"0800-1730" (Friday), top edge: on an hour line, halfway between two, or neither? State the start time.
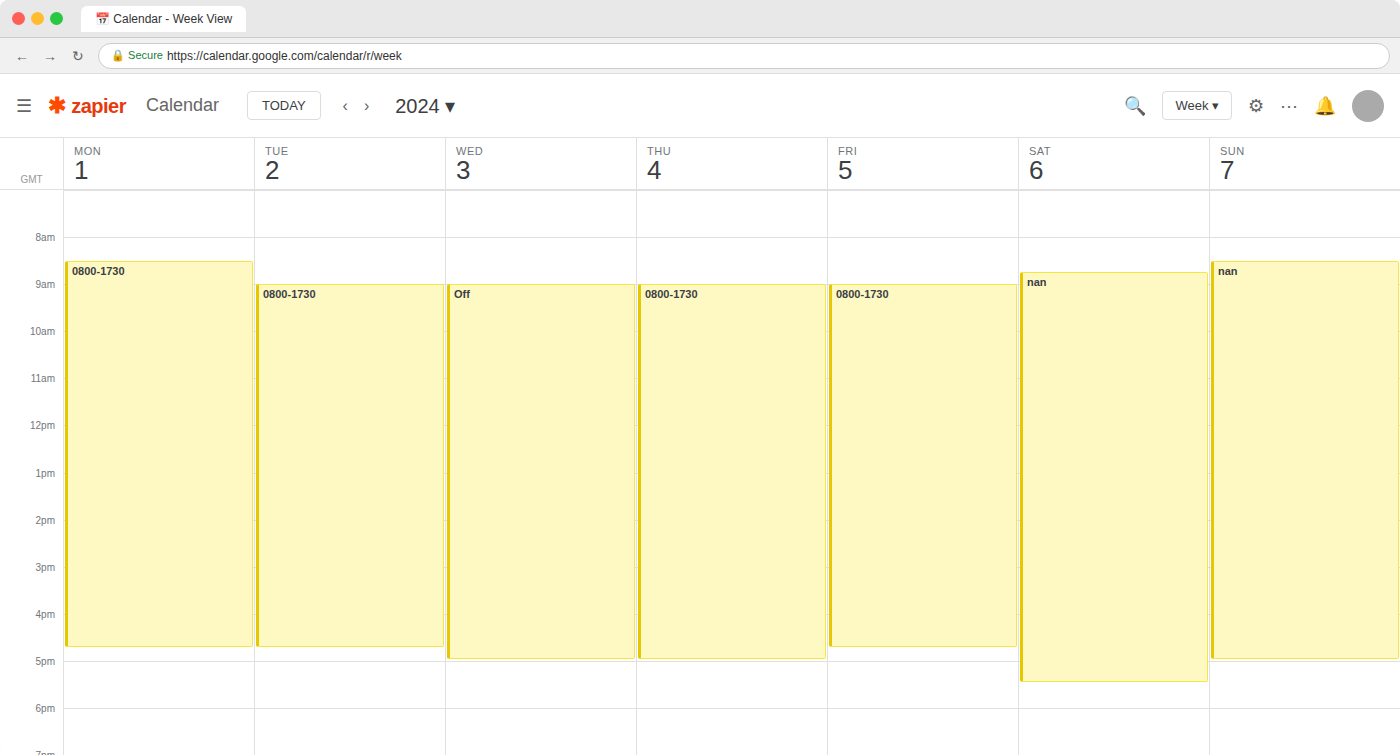
9:00 AM -- exactly on the 9 AM line.